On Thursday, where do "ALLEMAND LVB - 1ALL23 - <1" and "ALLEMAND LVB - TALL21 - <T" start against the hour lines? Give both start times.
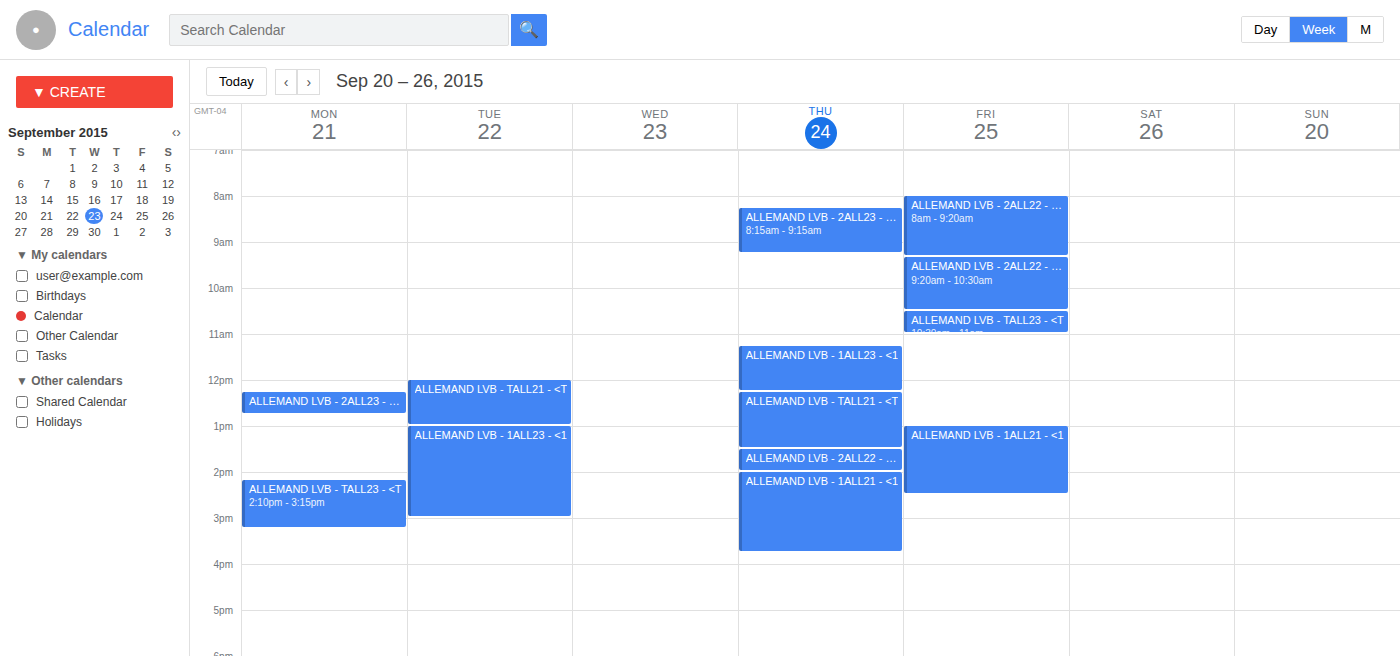
"ALLEMAND LVB - 1ALL23 - <1": 11:15 AM, neither: a quarter of the way from the 11 AM line to the 12 PM line. "ALLEMAND LVB - TALL21 - <T": 12:15 PM, neither: a quarter of the way from the 12 PM line to the 1 PM line.